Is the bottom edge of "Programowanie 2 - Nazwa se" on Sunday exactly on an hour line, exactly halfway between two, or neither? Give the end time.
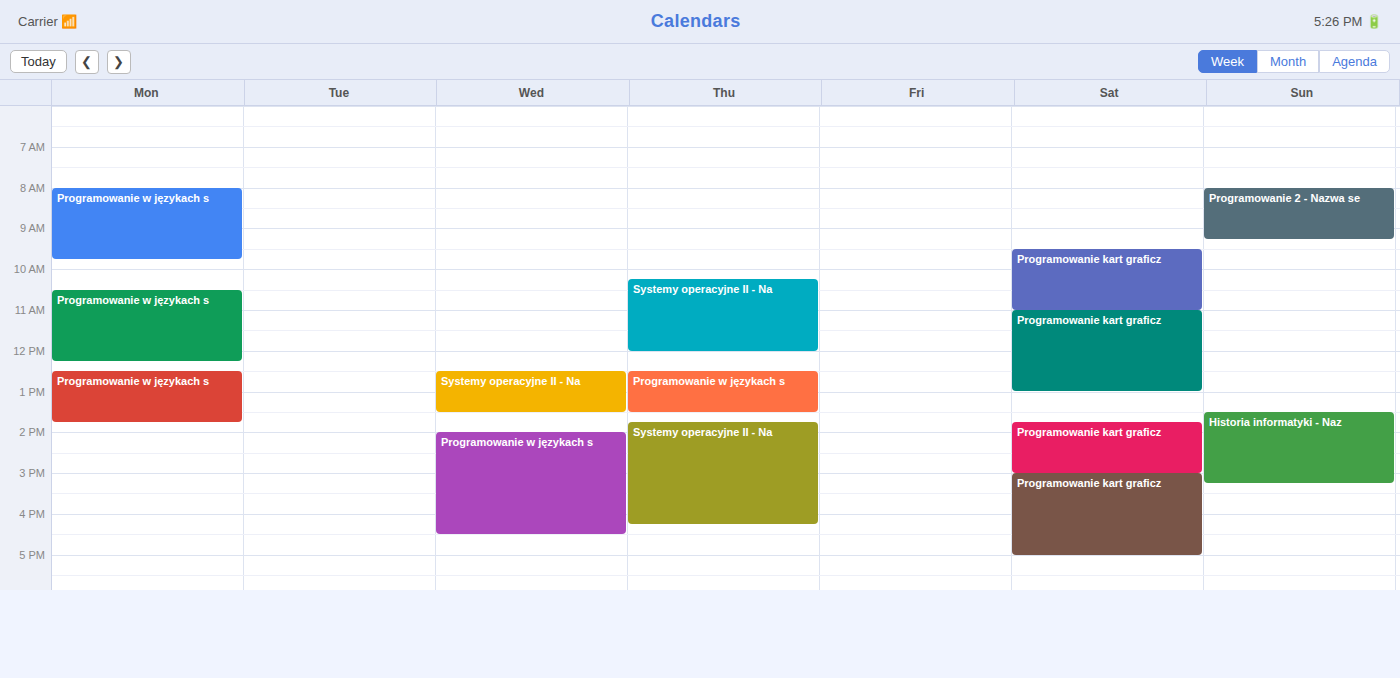
09:15 -- neither: a quarter of the way from the 09:00 line to the 10:00 line.